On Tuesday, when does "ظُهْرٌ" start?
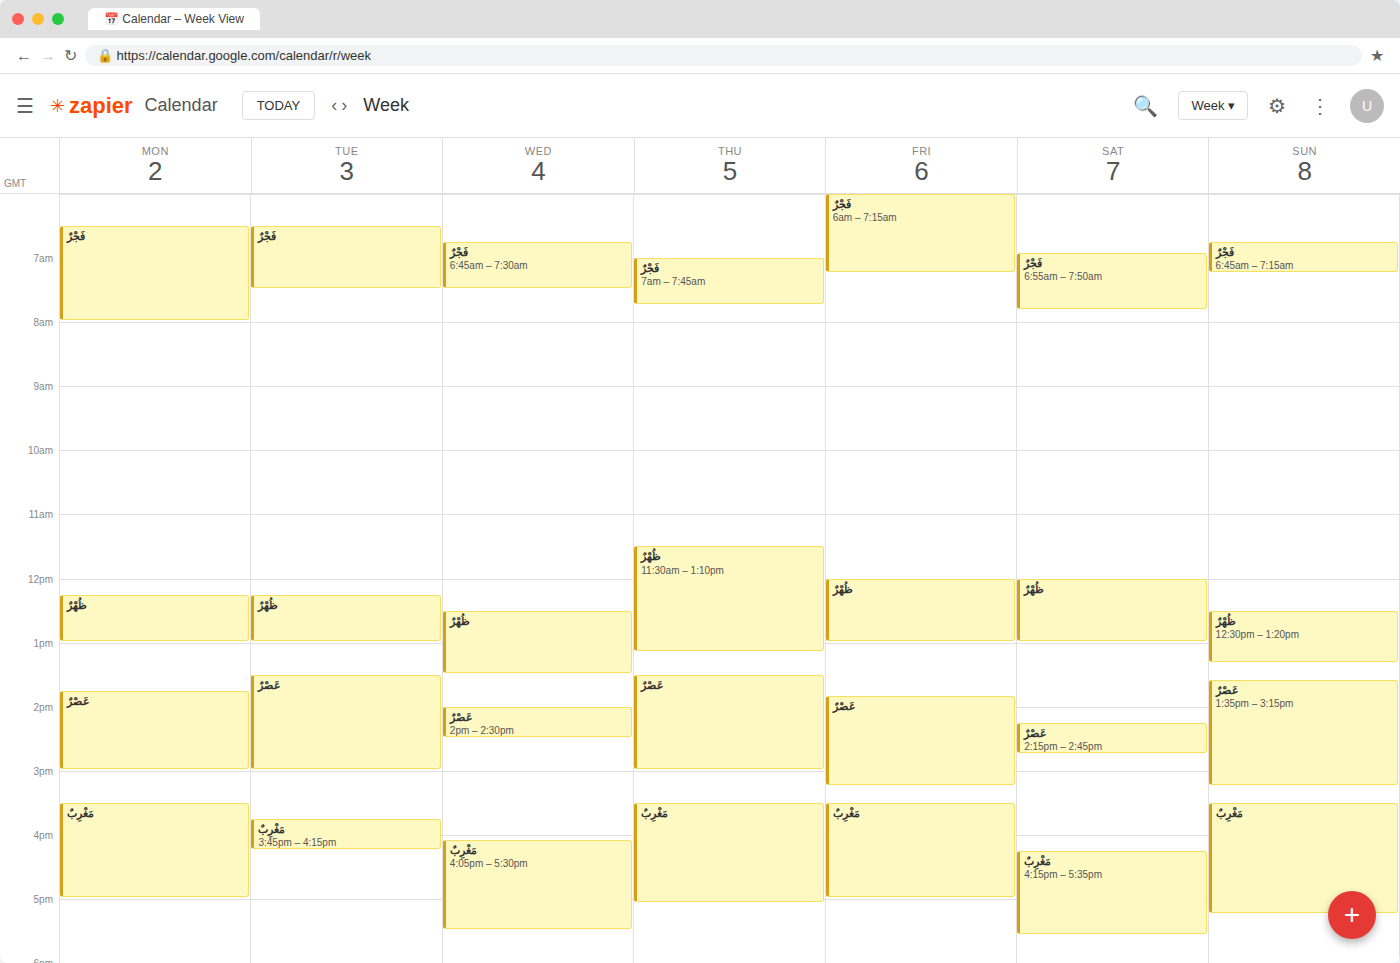
12:15 PM